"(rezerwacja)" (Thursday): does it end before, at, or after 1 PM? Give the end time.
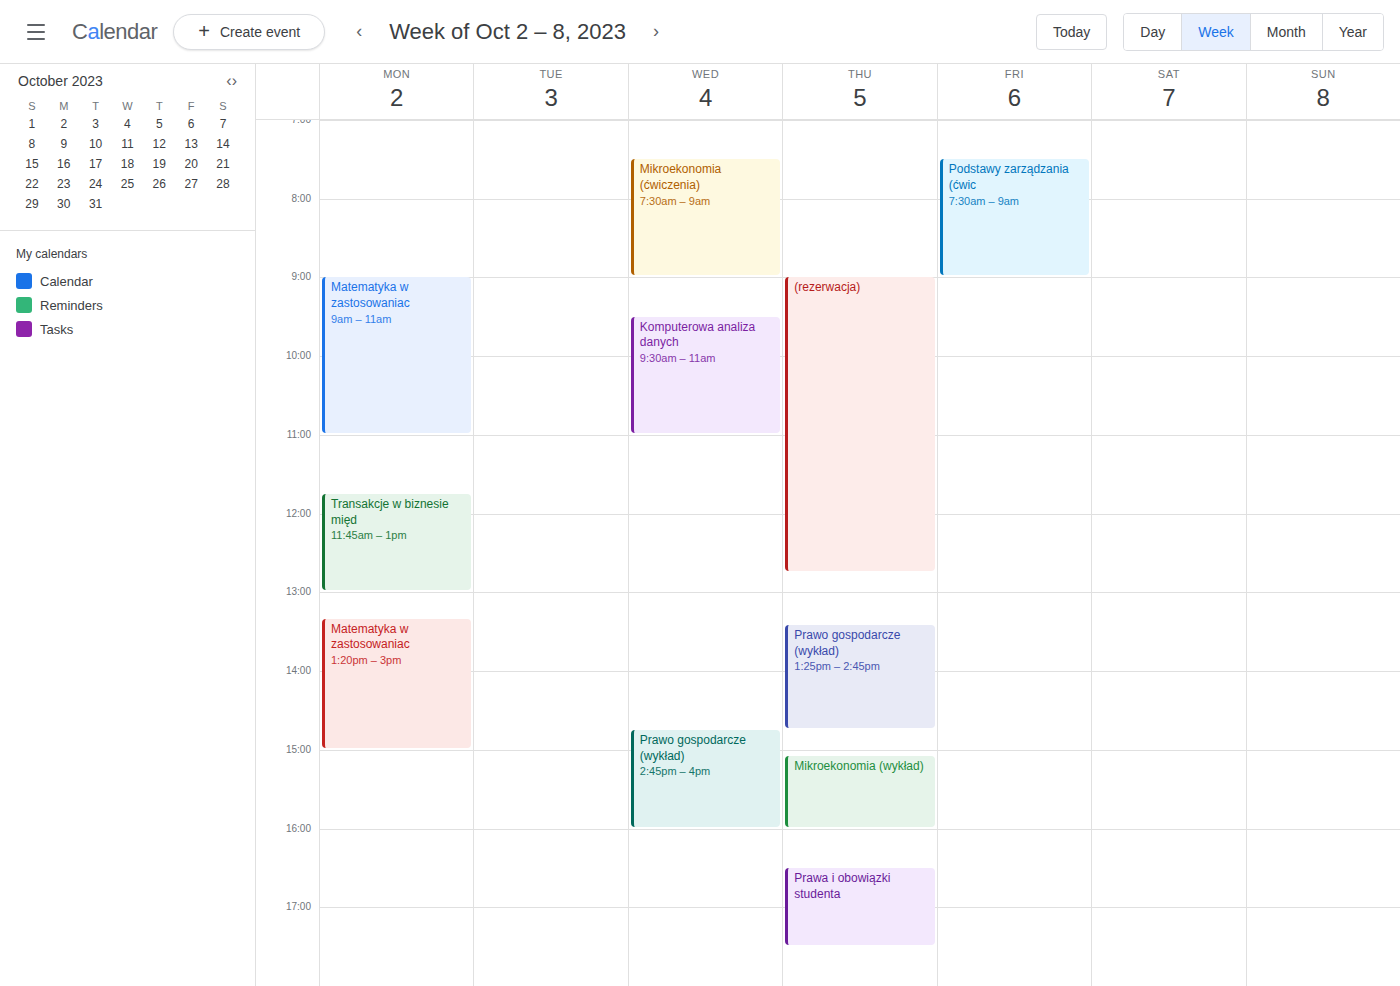
12:45 PM -- before 1 PM, 15 minutes above the 1 PM line.